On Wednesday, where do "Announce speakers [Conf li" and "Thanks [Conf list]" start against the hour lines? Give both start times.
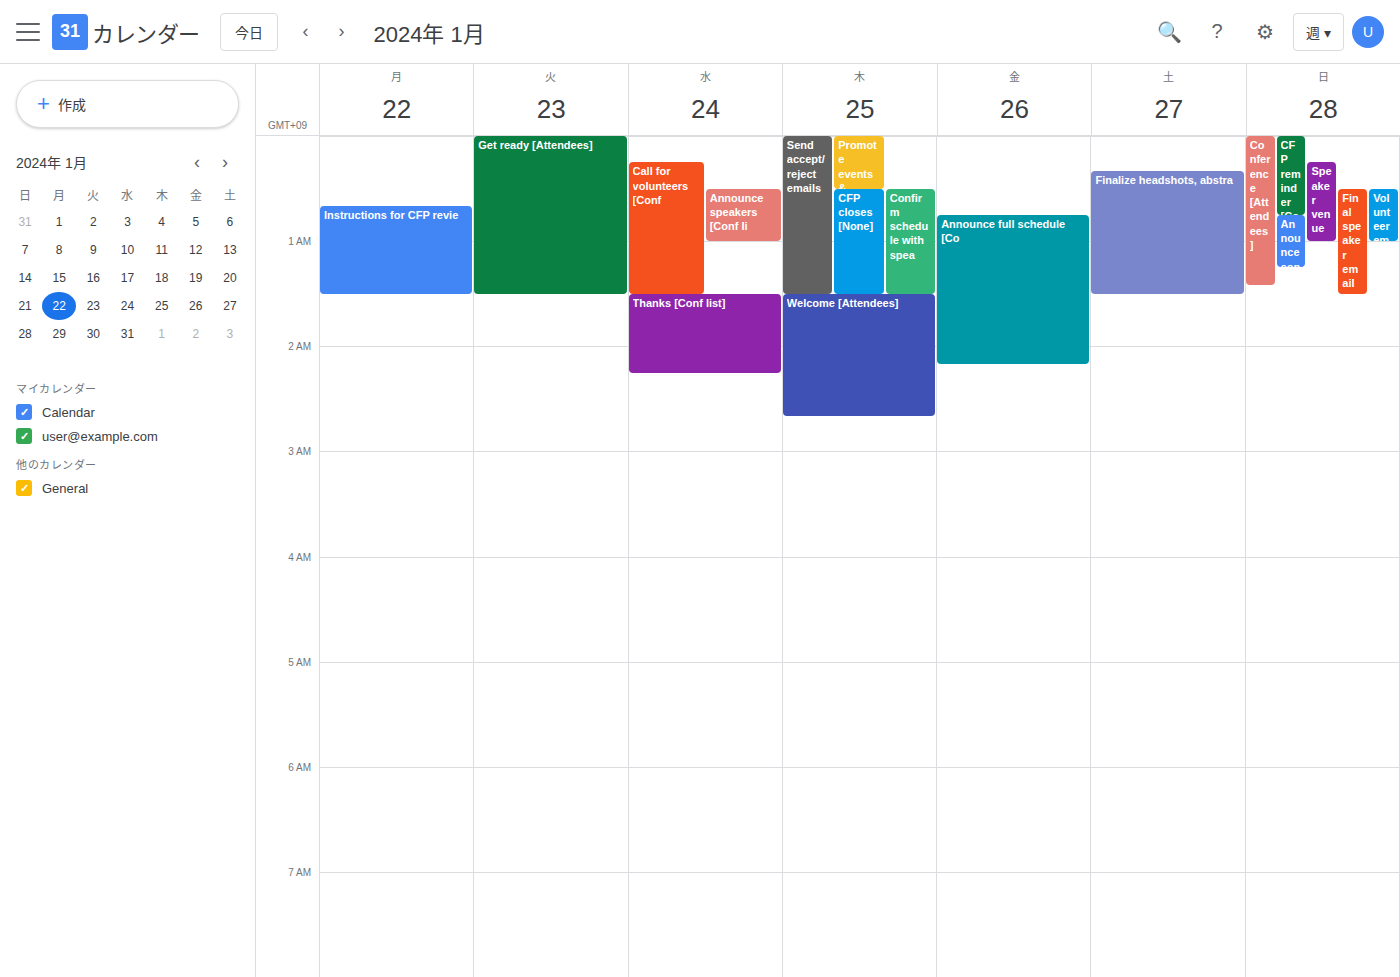
"Announce speakers [Conf li": 12:30 AM, halfway between the 12 AM and 1 AM lines. "Thanks [Conf list]": 1:30 AM, halfway between the 1 AM and 2 AM lines.